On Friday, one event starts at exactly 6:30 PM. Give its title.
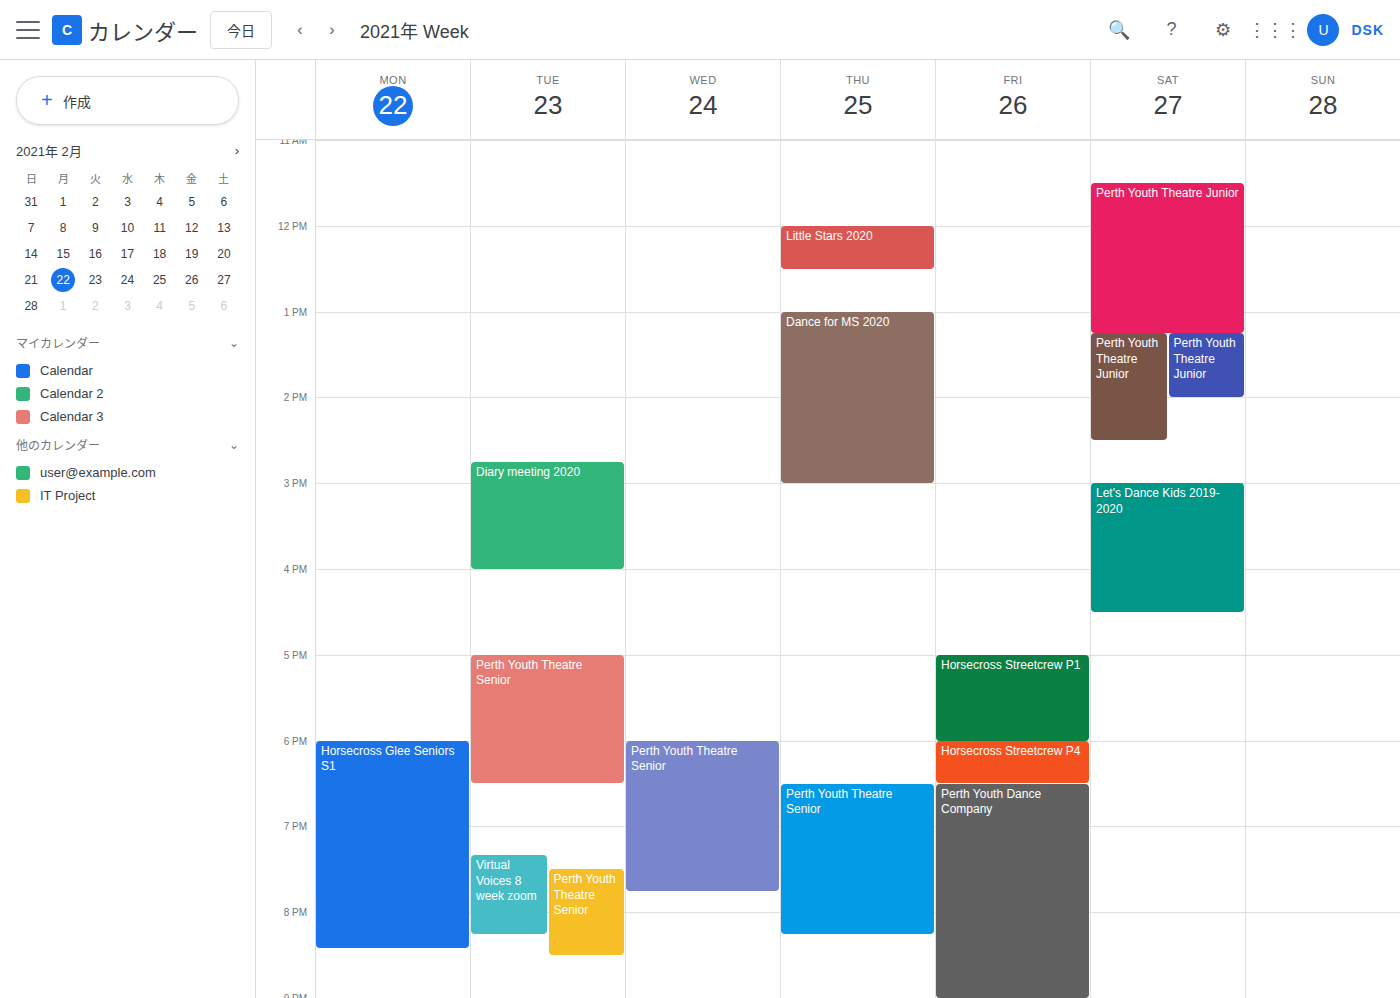
"Perth Youth Dance Company"